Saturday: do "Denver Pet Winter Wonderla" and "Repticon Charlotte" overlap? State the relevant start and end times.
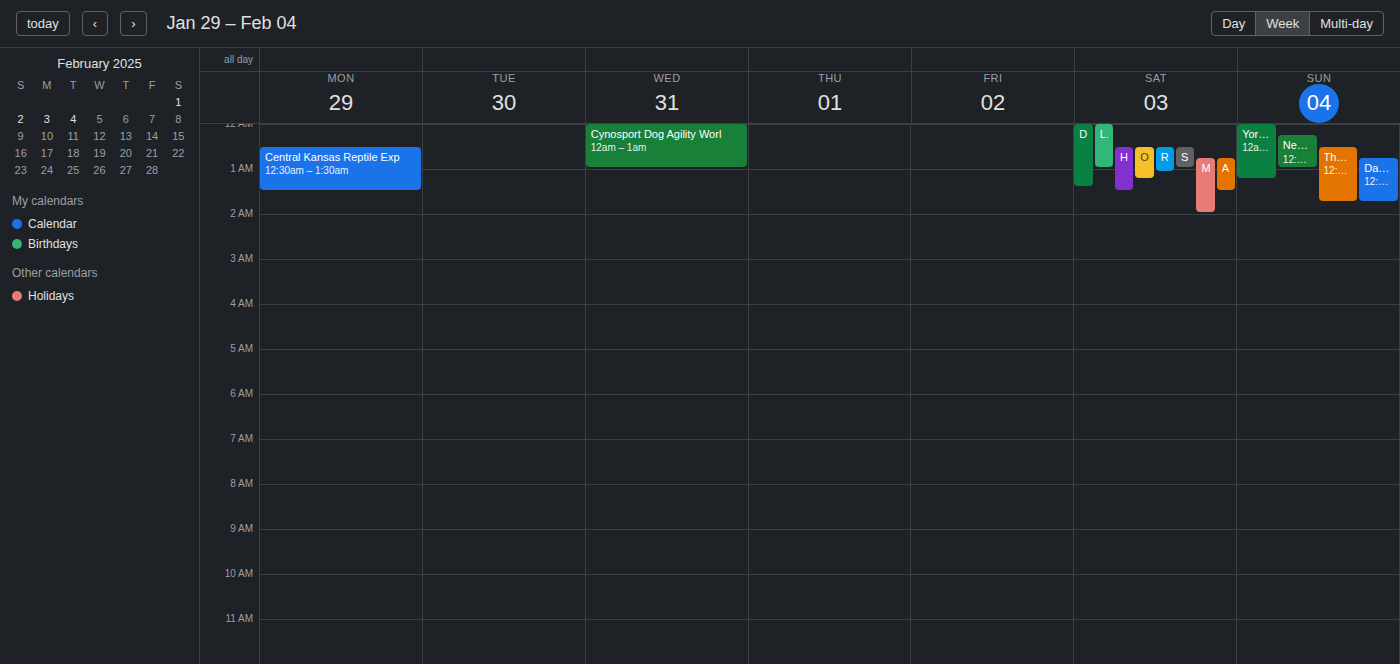
"Repticon Charlotte" runs 12:30 AM to 1:05 AM, inside "Denver Pet Winter Wonderla" -- they overlap.